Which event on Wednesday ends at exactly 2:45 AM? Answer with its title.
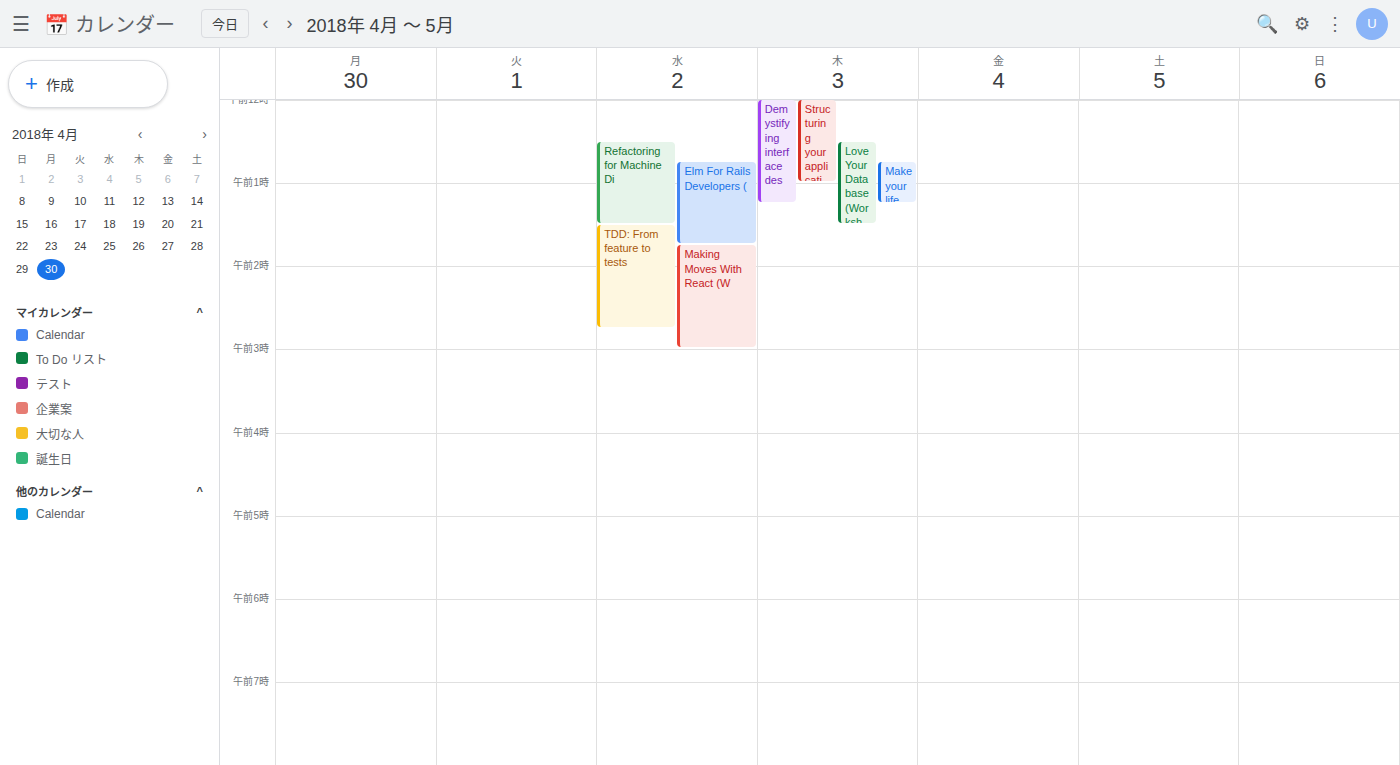
"TDD: From feature to tests"